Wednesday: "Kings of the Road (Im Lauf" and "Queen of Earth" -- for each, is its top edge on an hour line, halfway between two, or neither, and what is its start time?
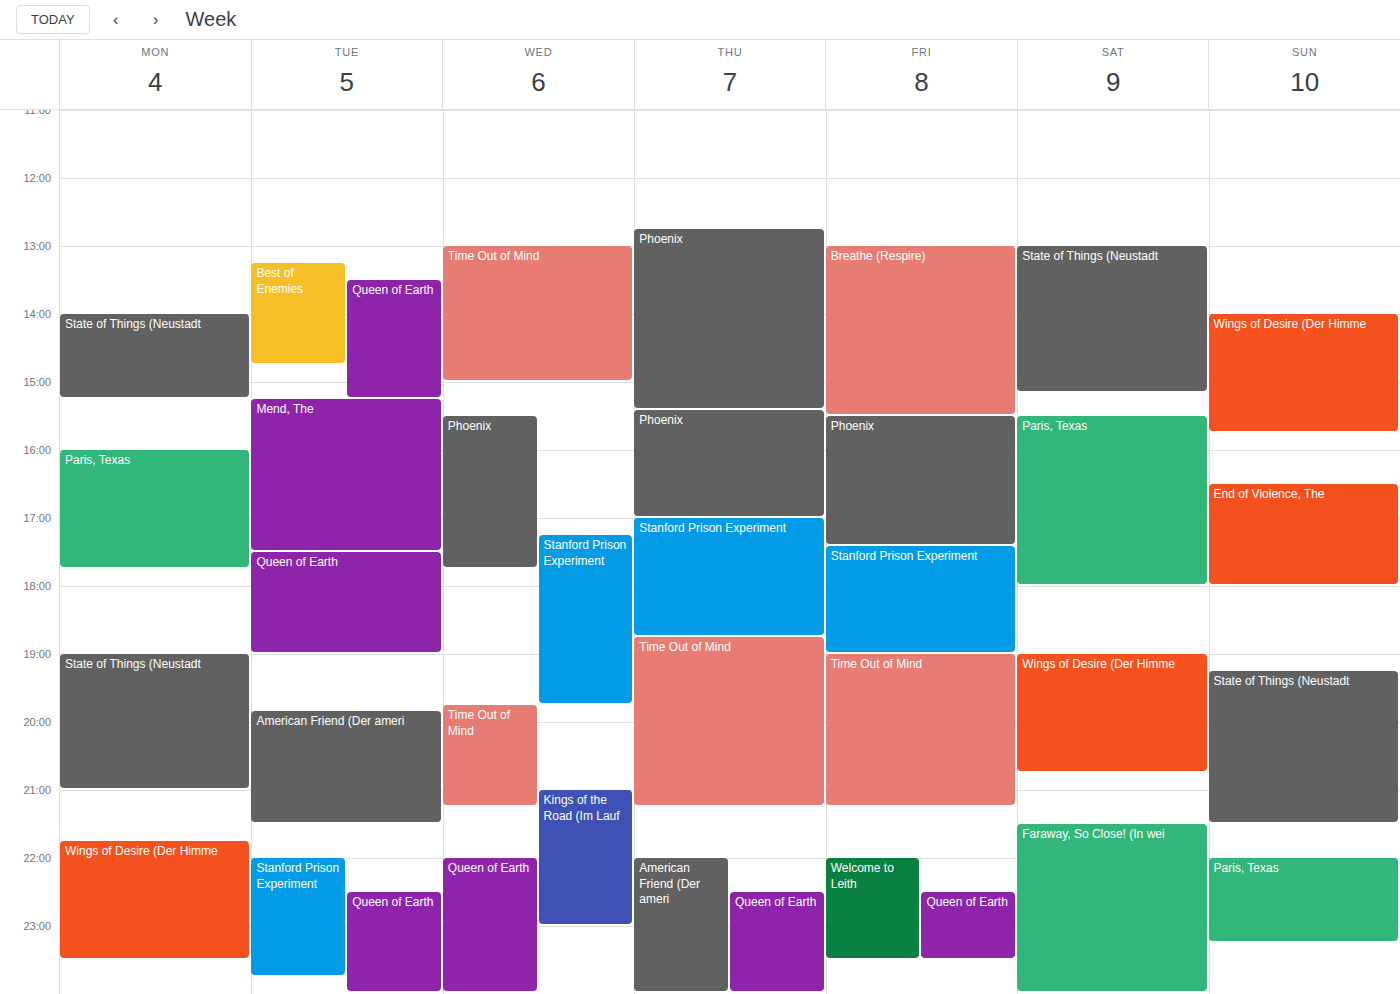
"Kings of the Road (Im Lauf": 9:00 PM, exactly on the 9 PM line. "Queen of Earth": 10:00 PM, exactly on the 10 PM line.